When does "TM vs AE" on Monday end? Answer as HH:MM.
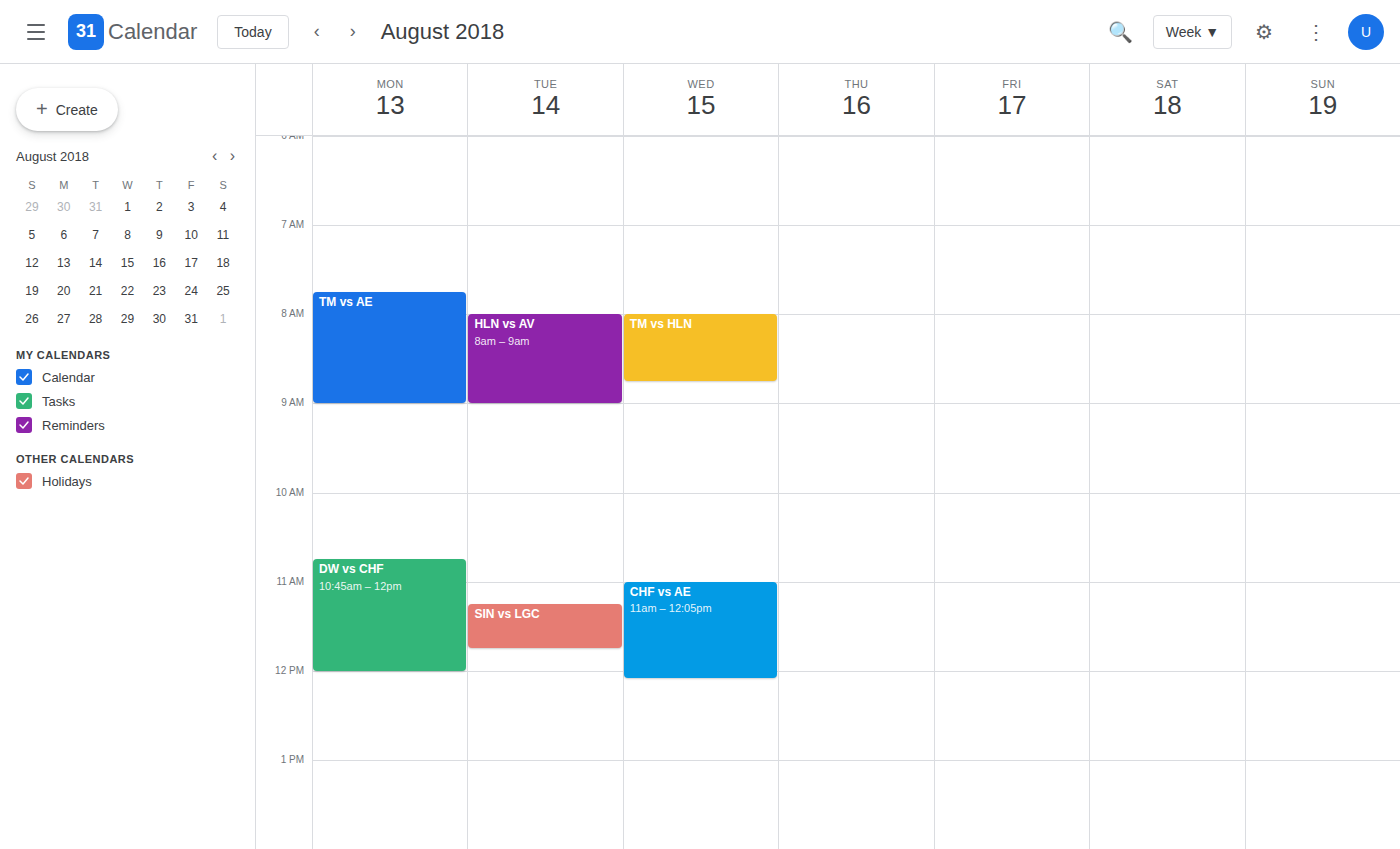
09:00